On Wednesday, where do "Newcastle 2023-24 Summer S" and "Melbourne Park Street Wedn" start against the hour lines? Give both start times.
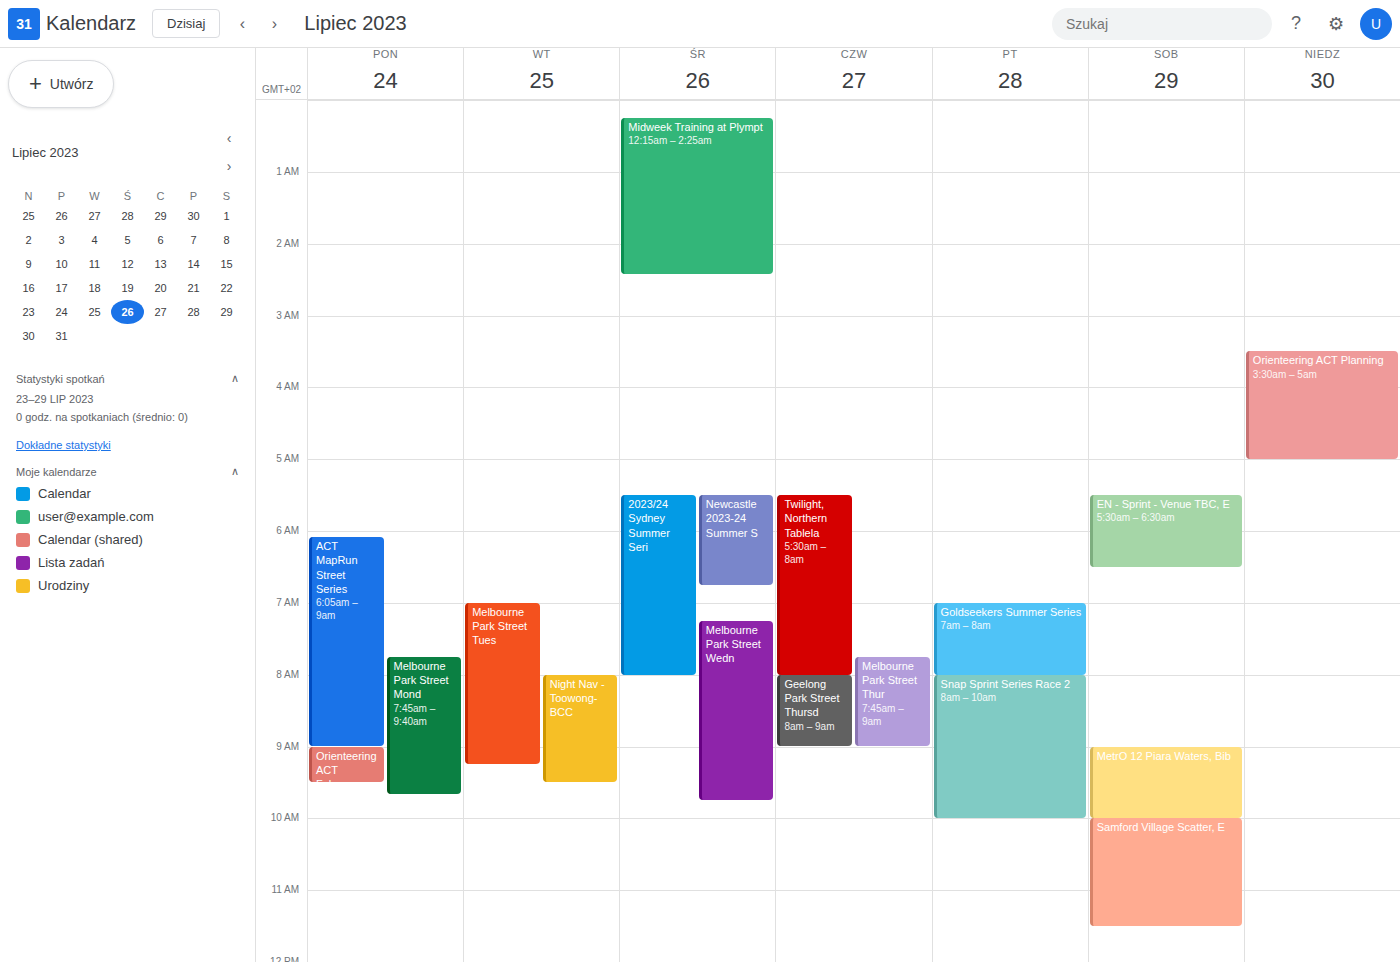
"Newcastle 2023-24 Summer S": 05:30, halfway between the 05:00 and 06:00 lines. "Melbourne Park Street Wedn": 07:15, neither: a quarter of the way from the 07:00 line to the 08:00 line.